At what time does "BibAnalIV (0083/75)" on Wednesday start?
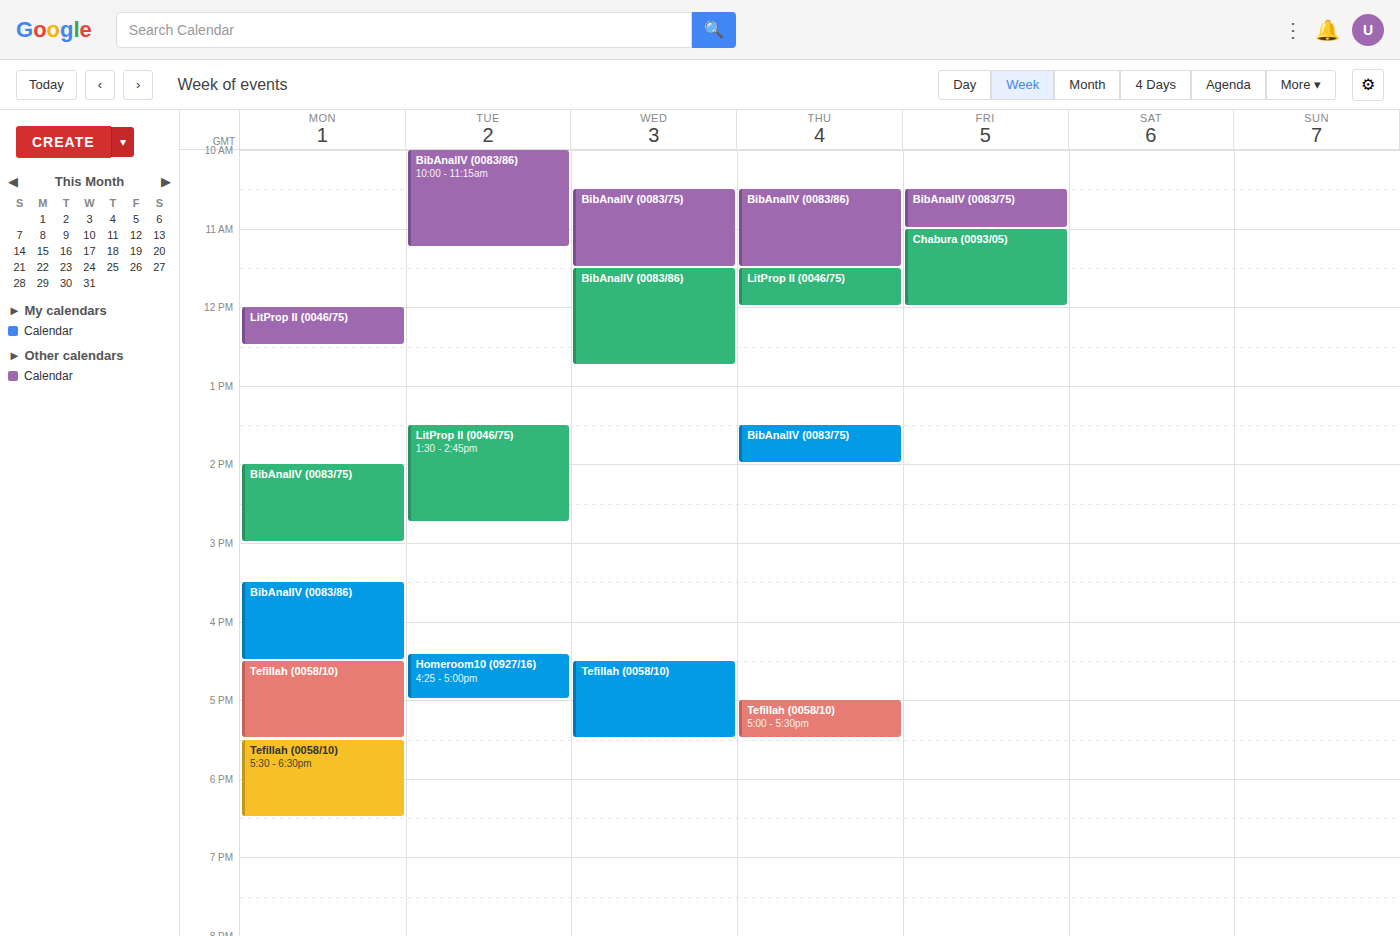
10:30 AM